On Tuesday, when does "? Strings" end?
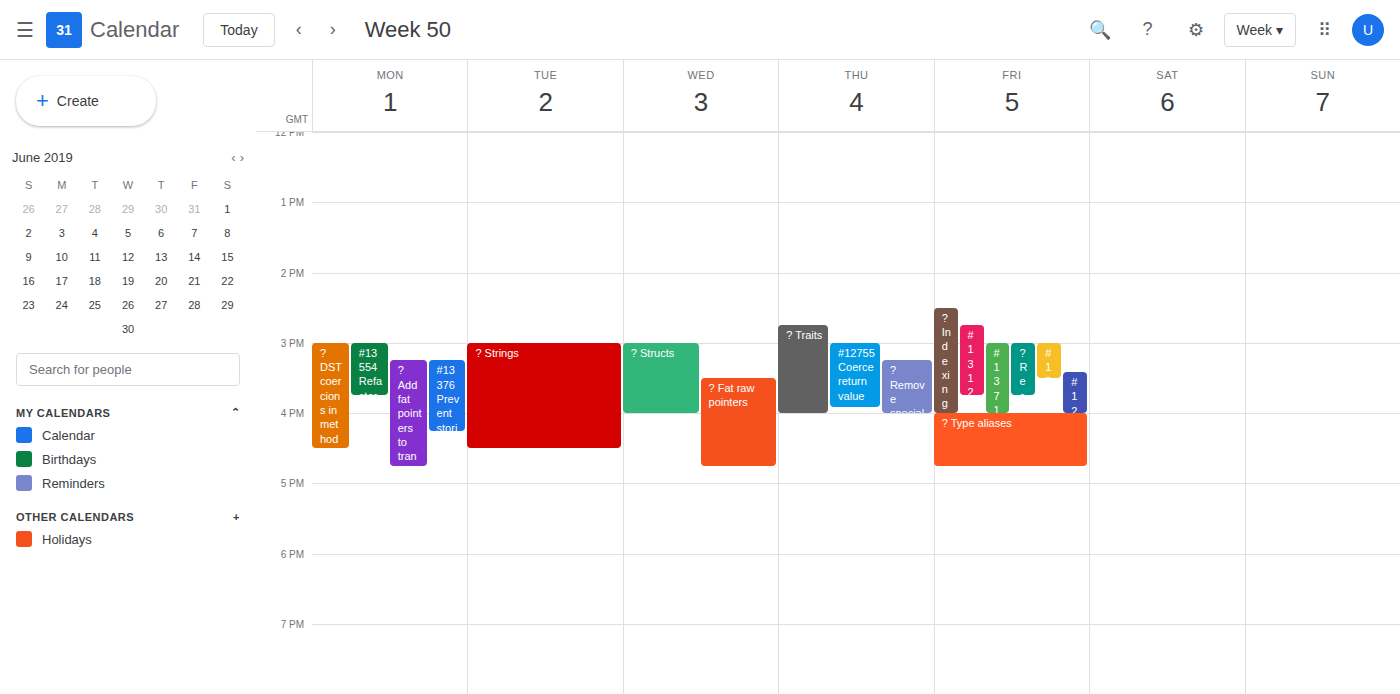
16:30